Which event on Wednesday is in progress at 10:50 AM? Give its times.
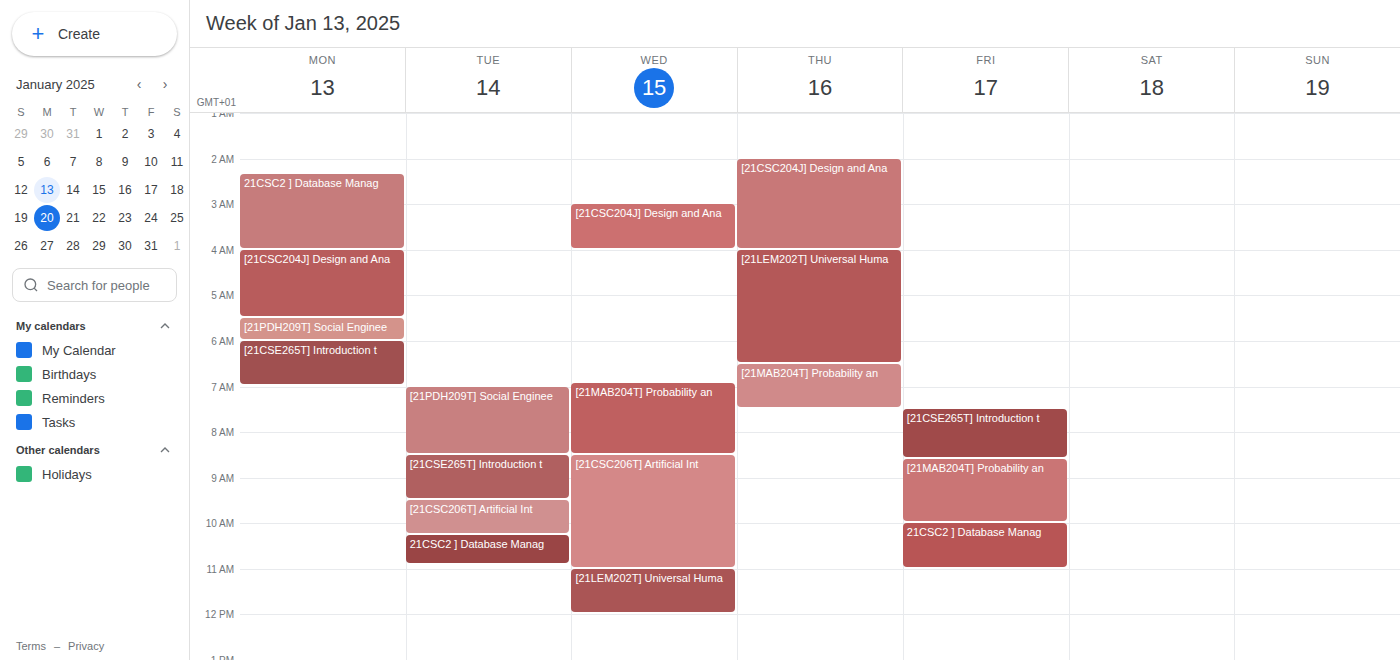
"[21CSC206T] Artificial Int", 8:30 AM to 11:00 AM